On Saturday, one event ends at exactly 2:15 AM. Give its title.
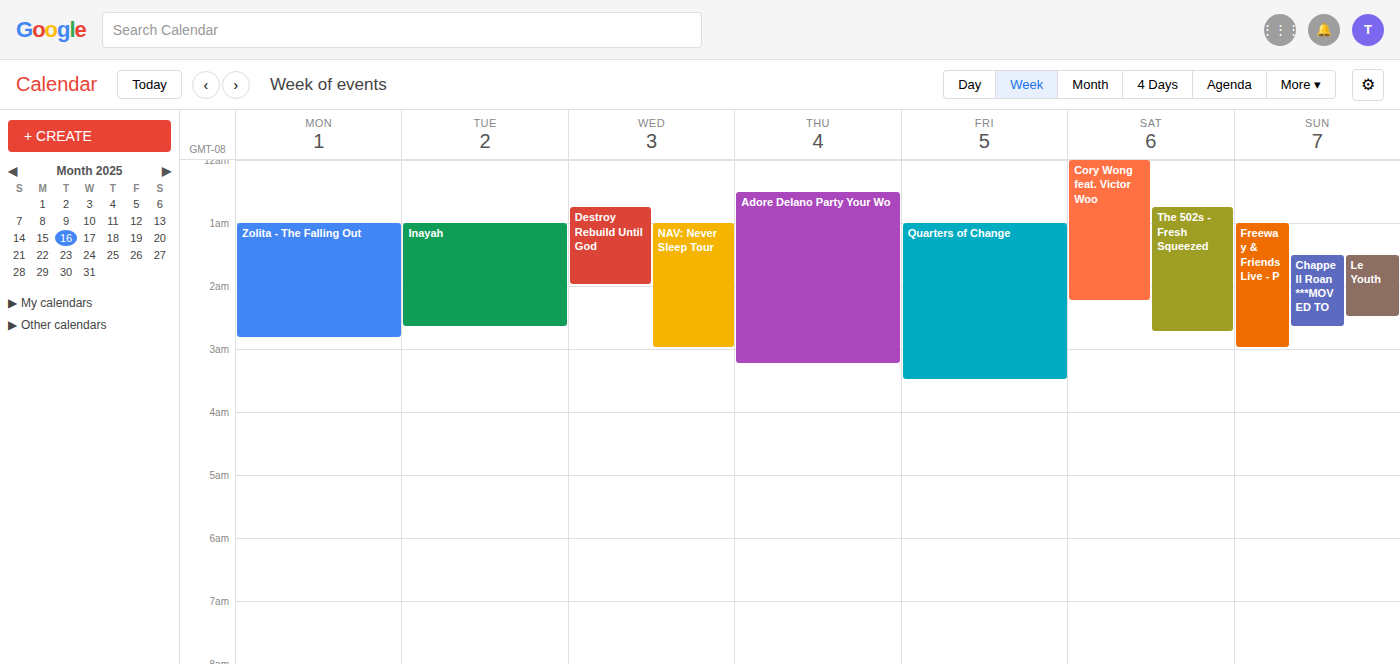
"Cory Wong feat. Victor Woo"